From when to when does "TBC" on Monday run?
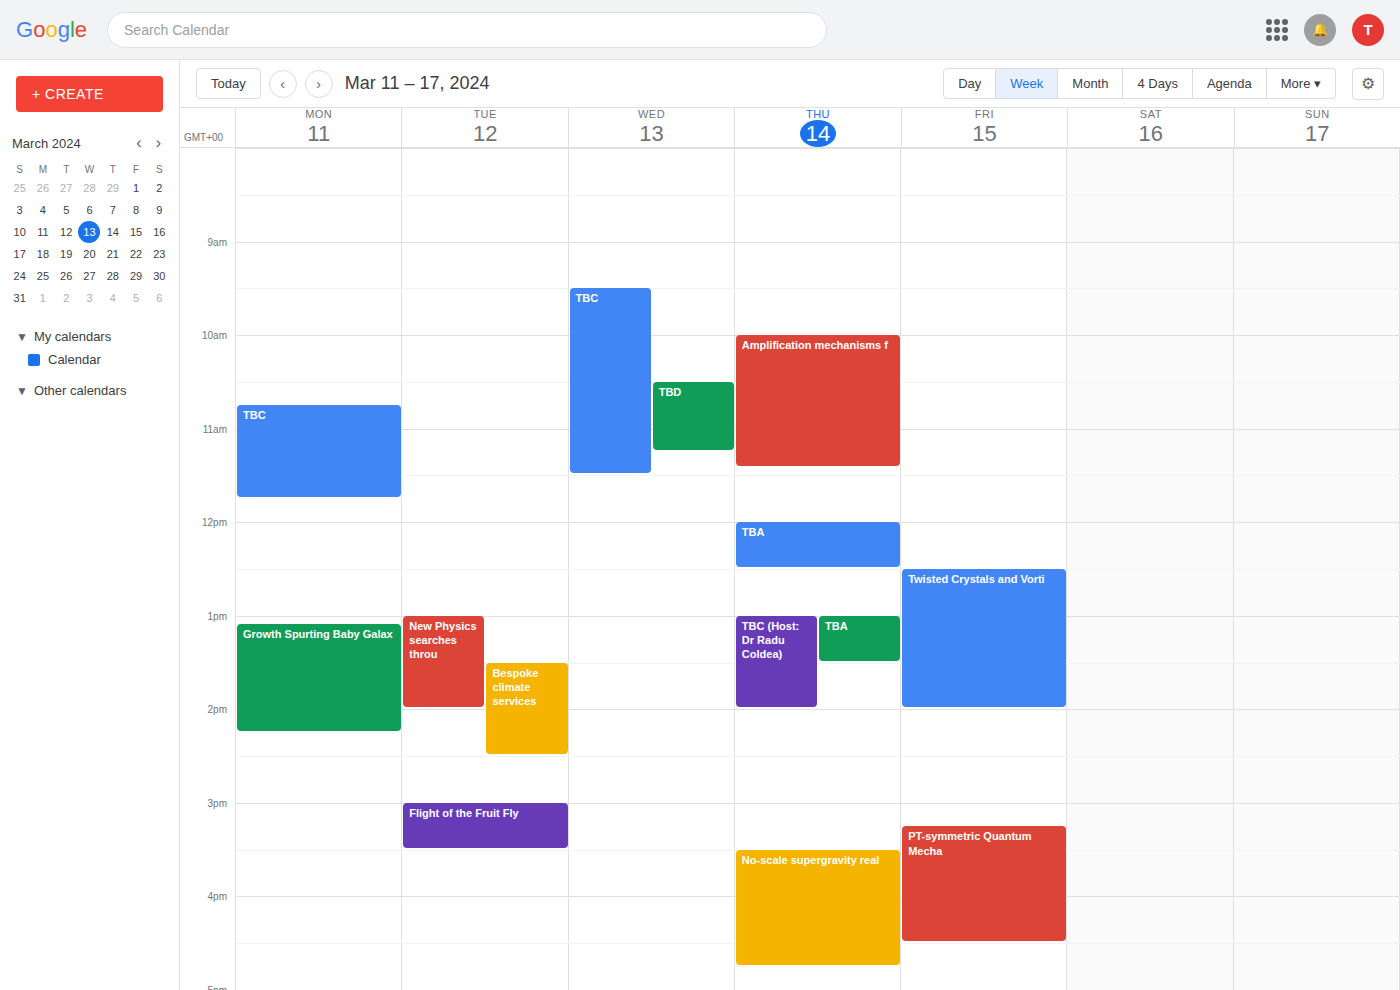
10:45 AM to 11:45 AM